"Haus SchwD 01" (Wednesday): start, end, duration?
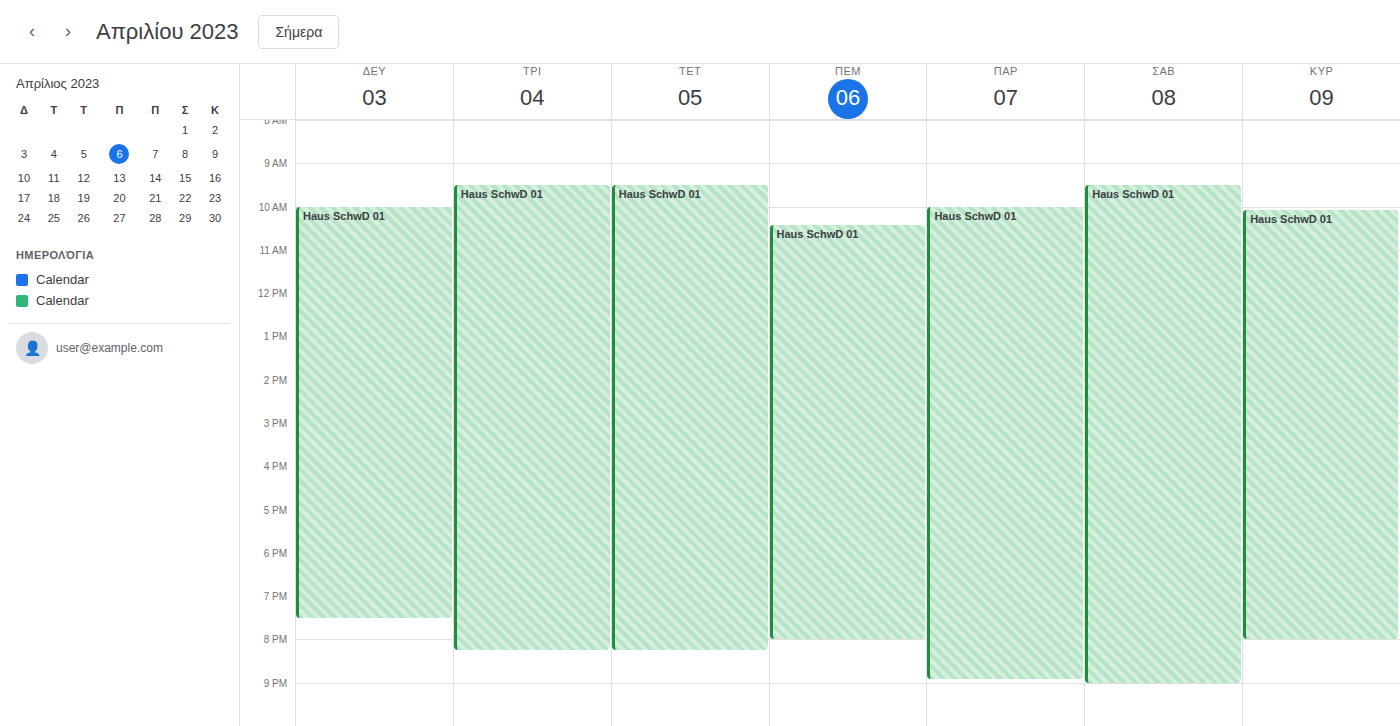
9:30 AM to 8:15 PM, 10 hours 45 minutes